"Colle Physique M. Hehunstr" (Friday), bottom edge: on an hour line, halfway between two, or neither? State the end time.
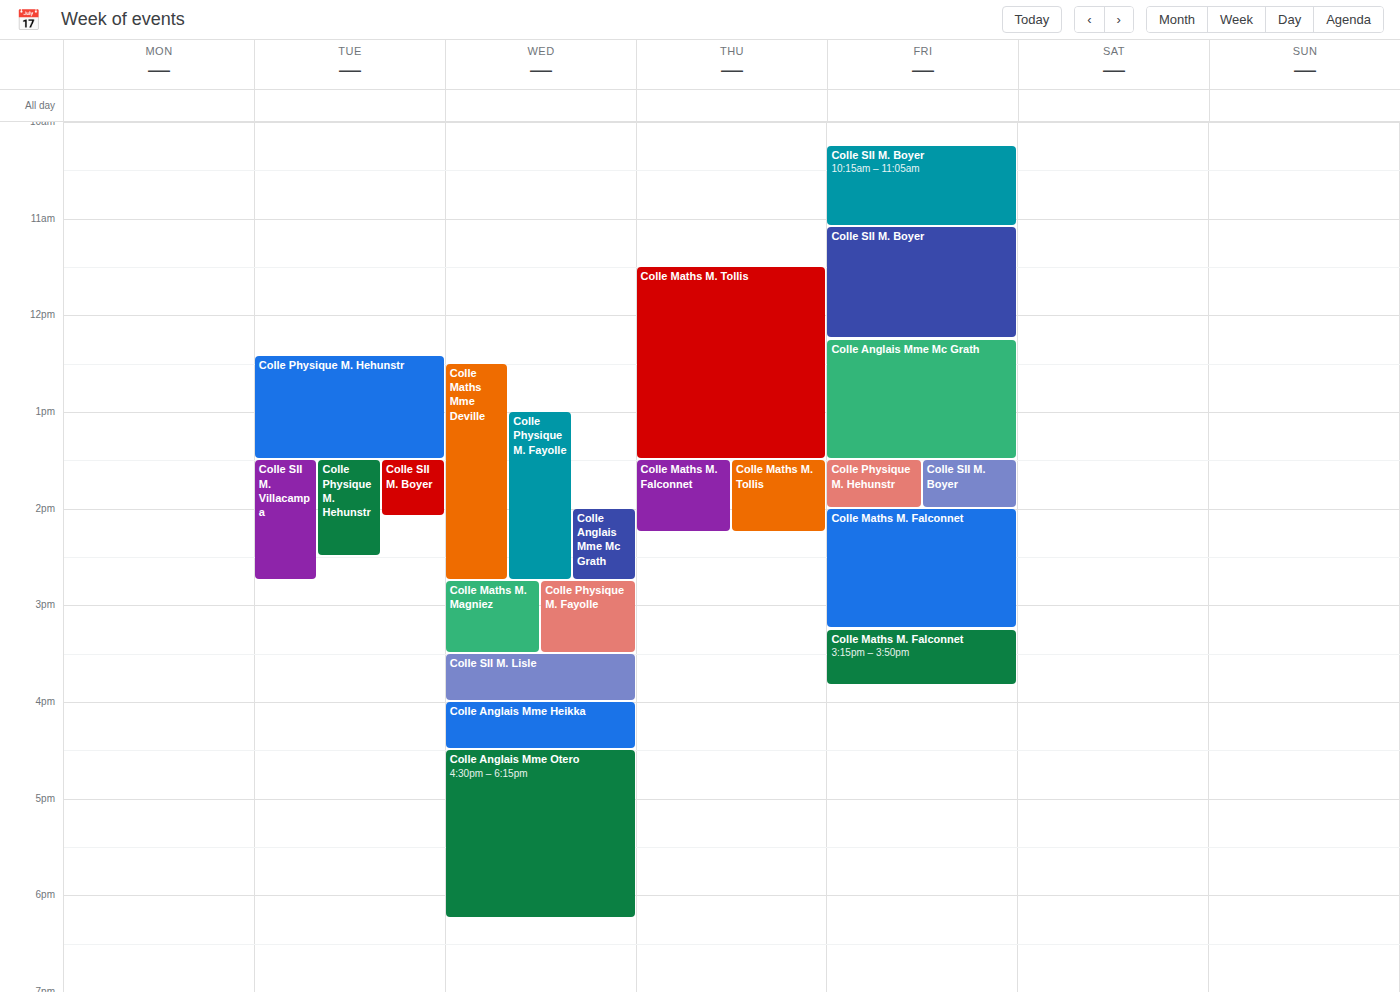
2:00 PM -- exactly on the 2 PM line.